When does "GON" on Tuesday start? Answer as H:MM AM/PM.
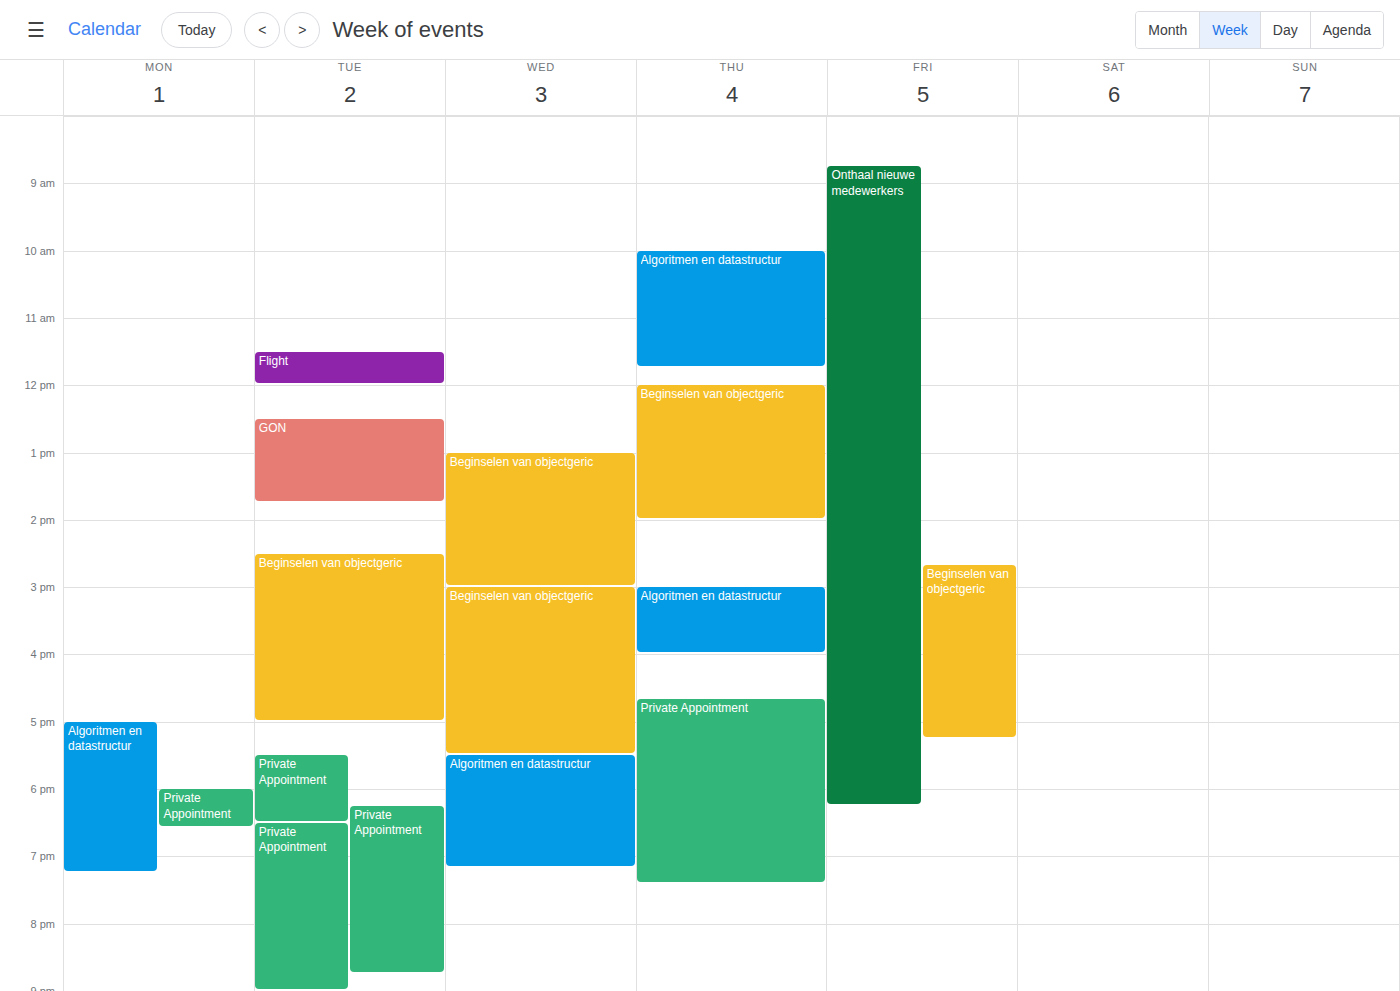
12:30 PM